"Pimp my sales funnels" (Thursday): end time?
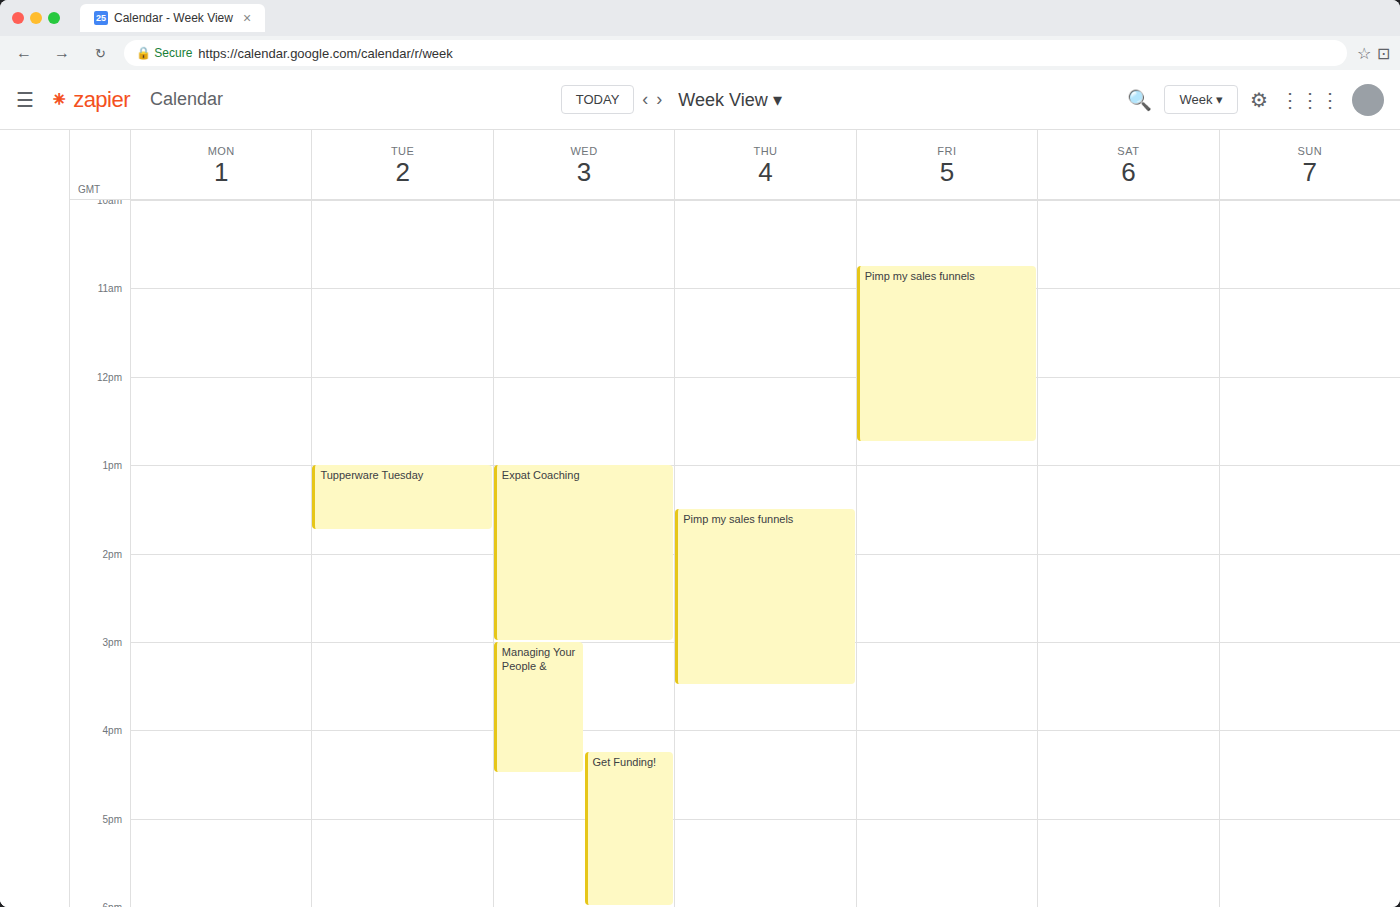
3:30 PM